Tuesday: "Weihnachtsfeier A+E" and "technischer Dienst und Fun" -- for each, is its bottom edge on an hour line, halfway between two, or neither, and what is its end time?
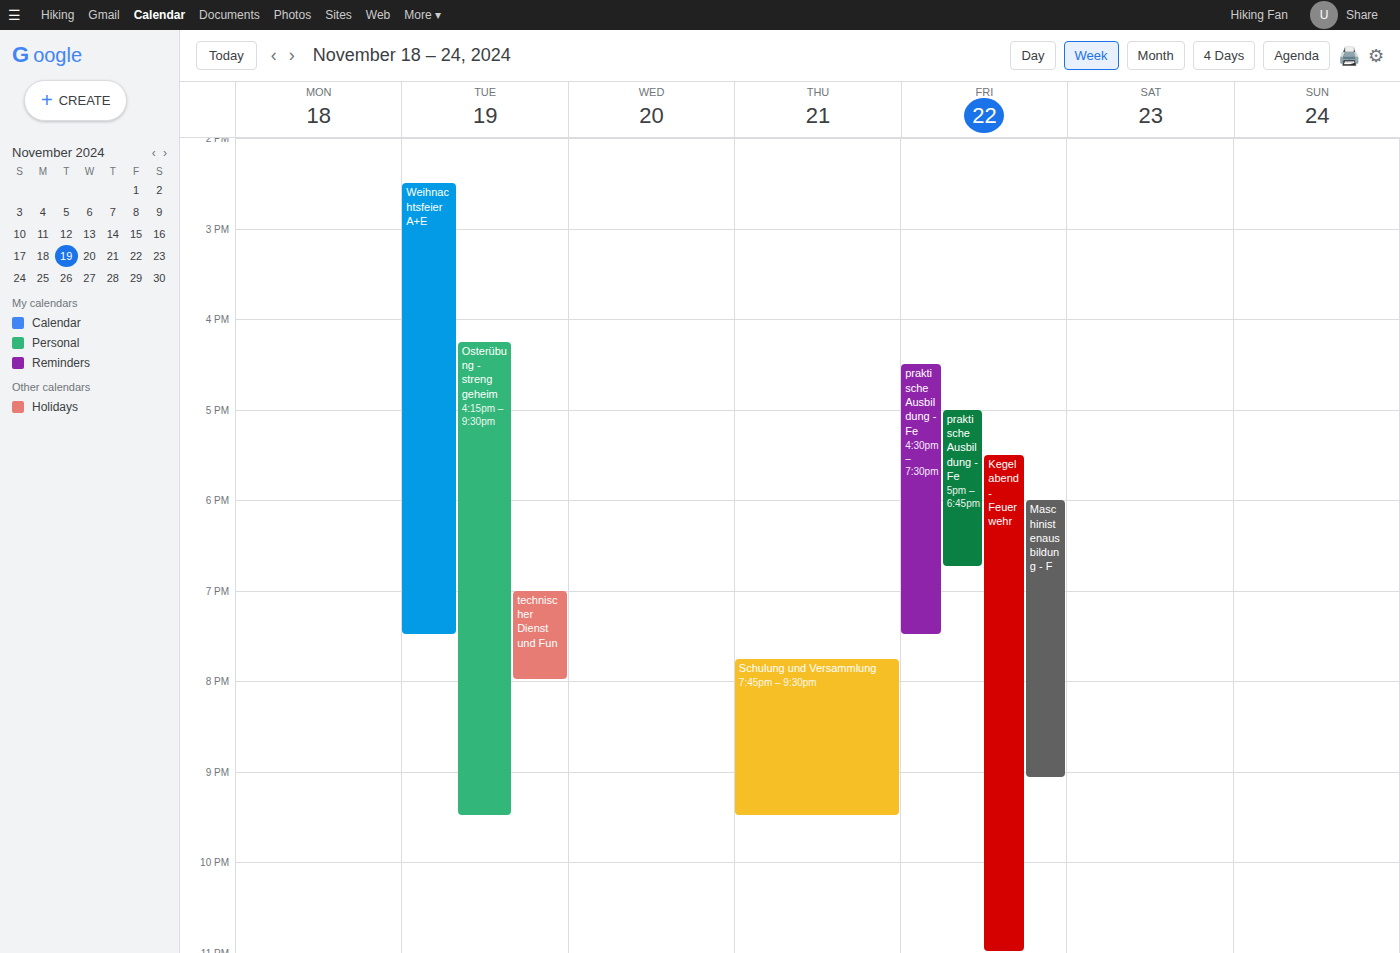
"Weihnachtsfeier A+E": 7:30 PM, halfway between the 7 PM and 8 PM lines. "technischer Dienst und Fun": 8:00 PM, exactly on the 8 PM line.